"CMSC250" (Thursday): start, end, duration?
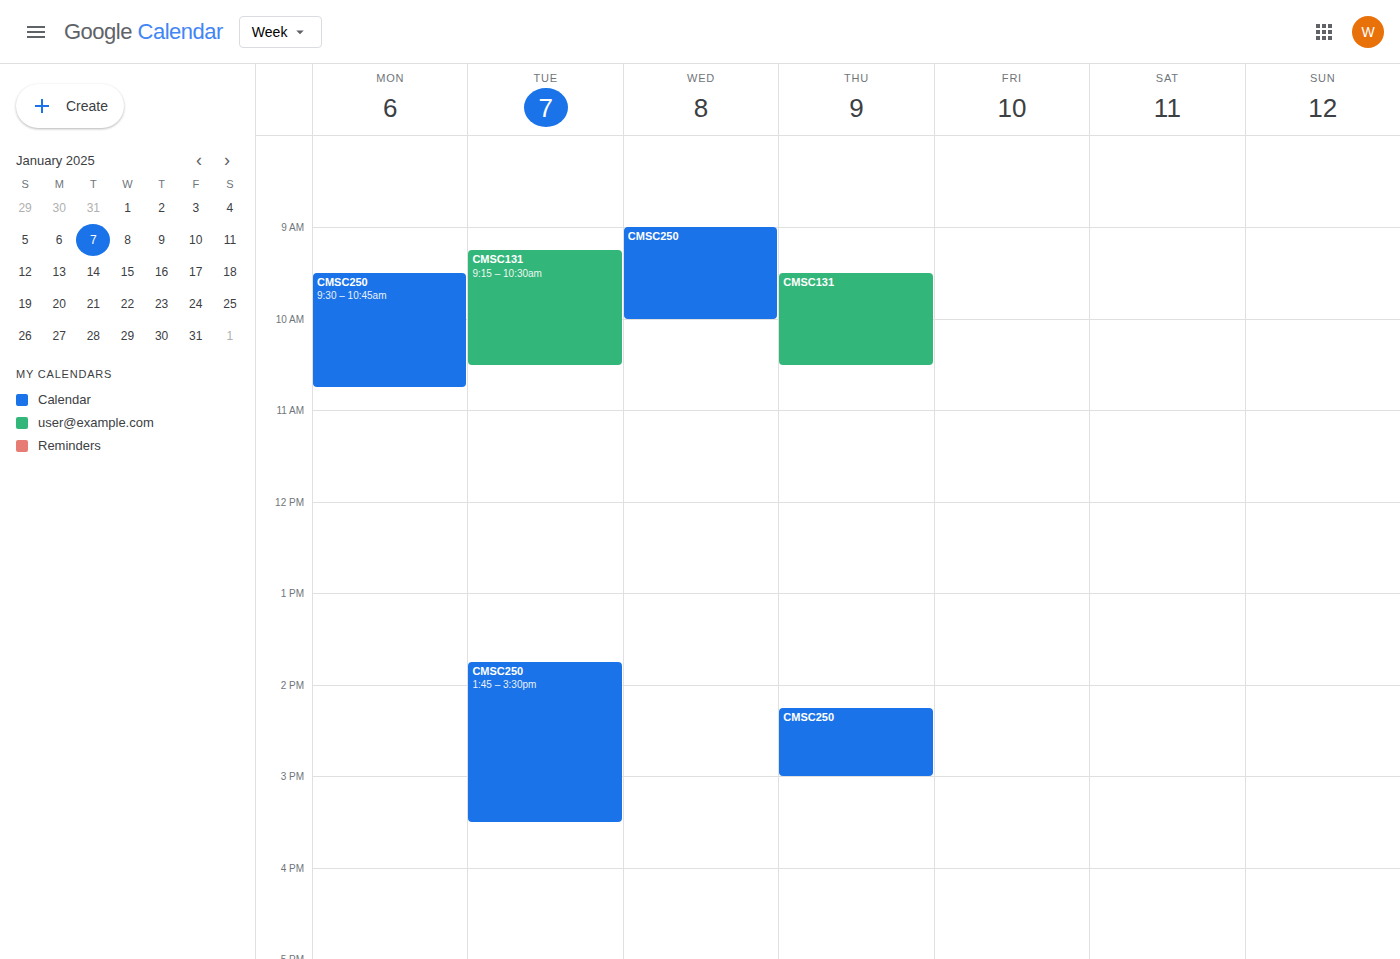
2:15 PM to 3:00 PM, 45 minutes